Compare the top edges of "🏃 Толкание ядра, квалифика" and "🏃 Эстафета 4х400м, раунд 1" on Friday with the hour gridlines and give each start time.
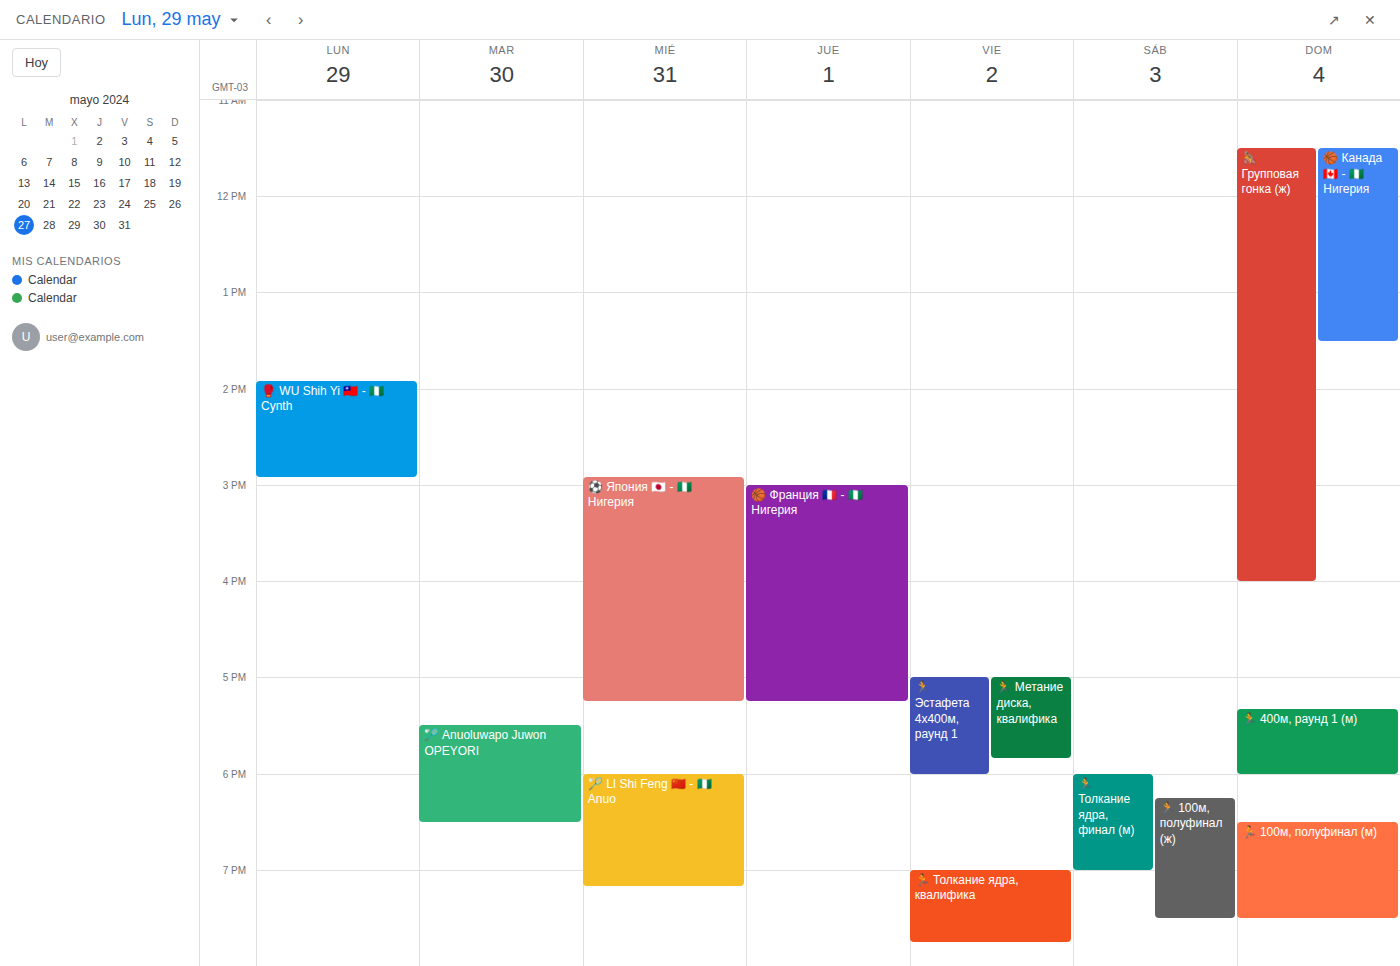
"🏃 Толкание ядра, квалифика": 7:00 PM, exactly on the 7 PM line. "🏃 Эстафета 4х400м, раунд 1": 5:00 PM, exactly on the 5 PM line.